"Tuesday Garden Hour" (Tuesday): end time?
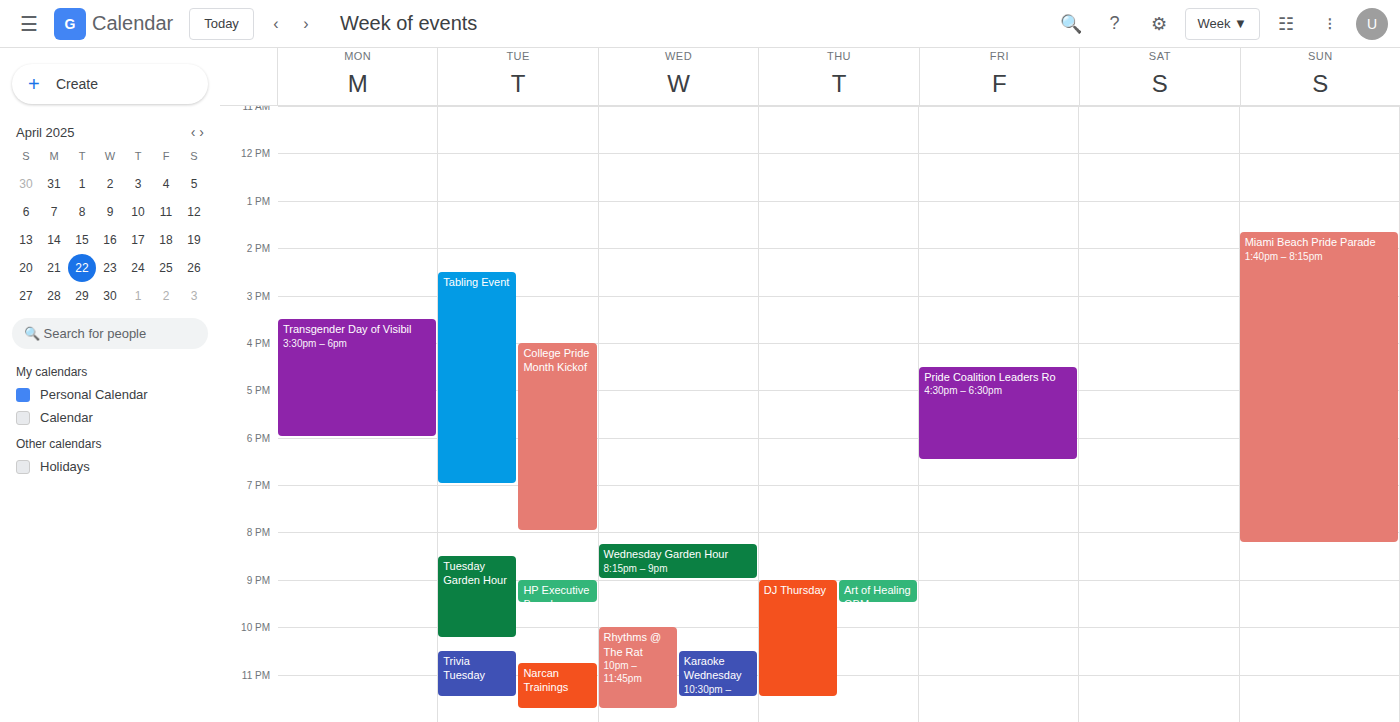
10:15 PM